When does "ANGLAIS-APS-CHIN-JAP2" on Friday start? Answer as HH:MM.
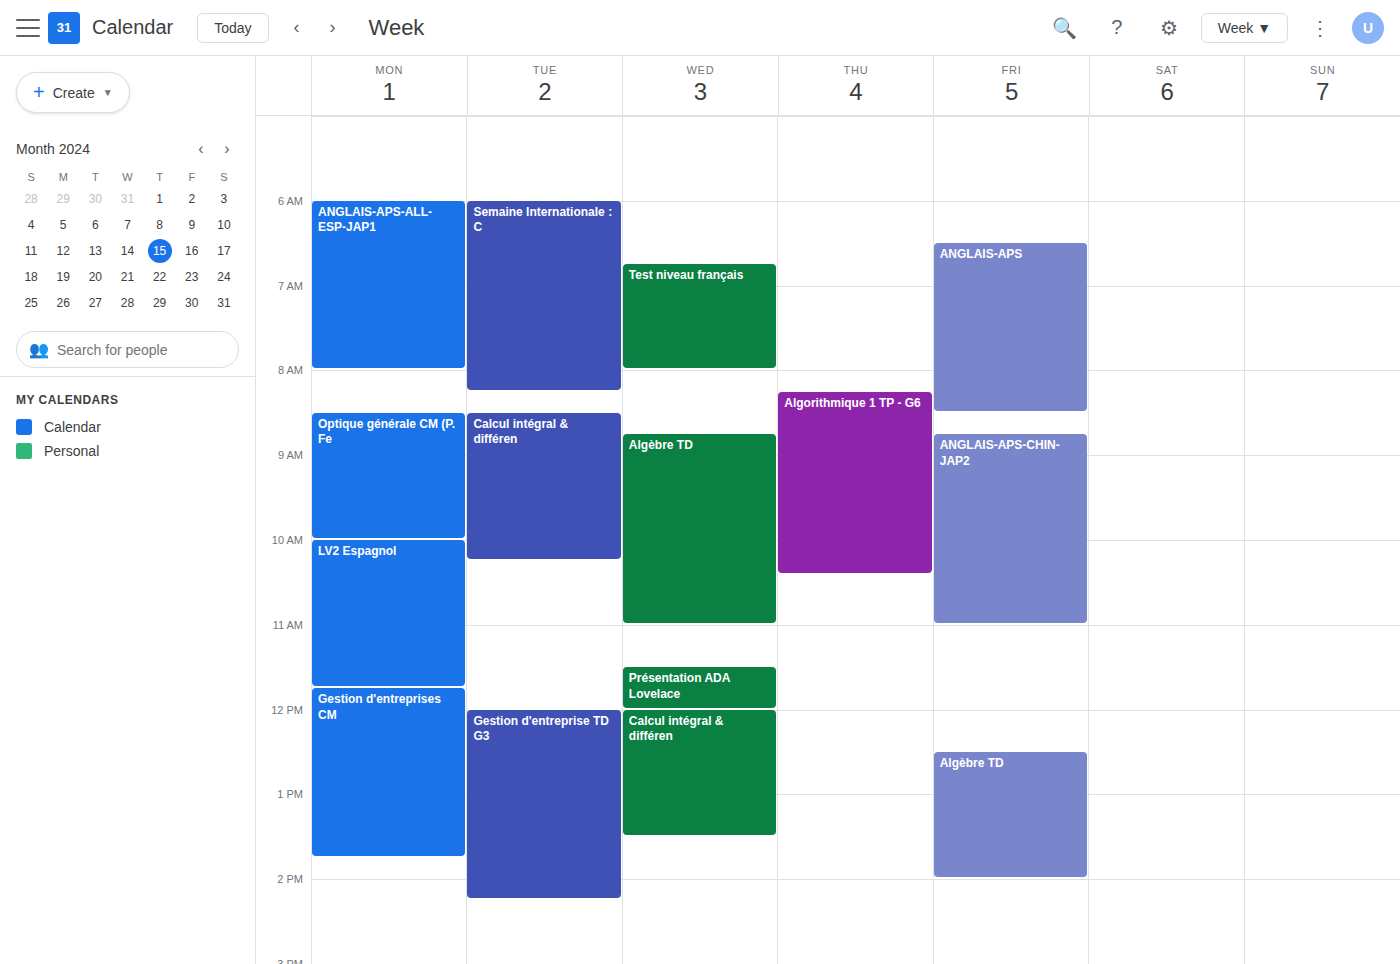
08:45